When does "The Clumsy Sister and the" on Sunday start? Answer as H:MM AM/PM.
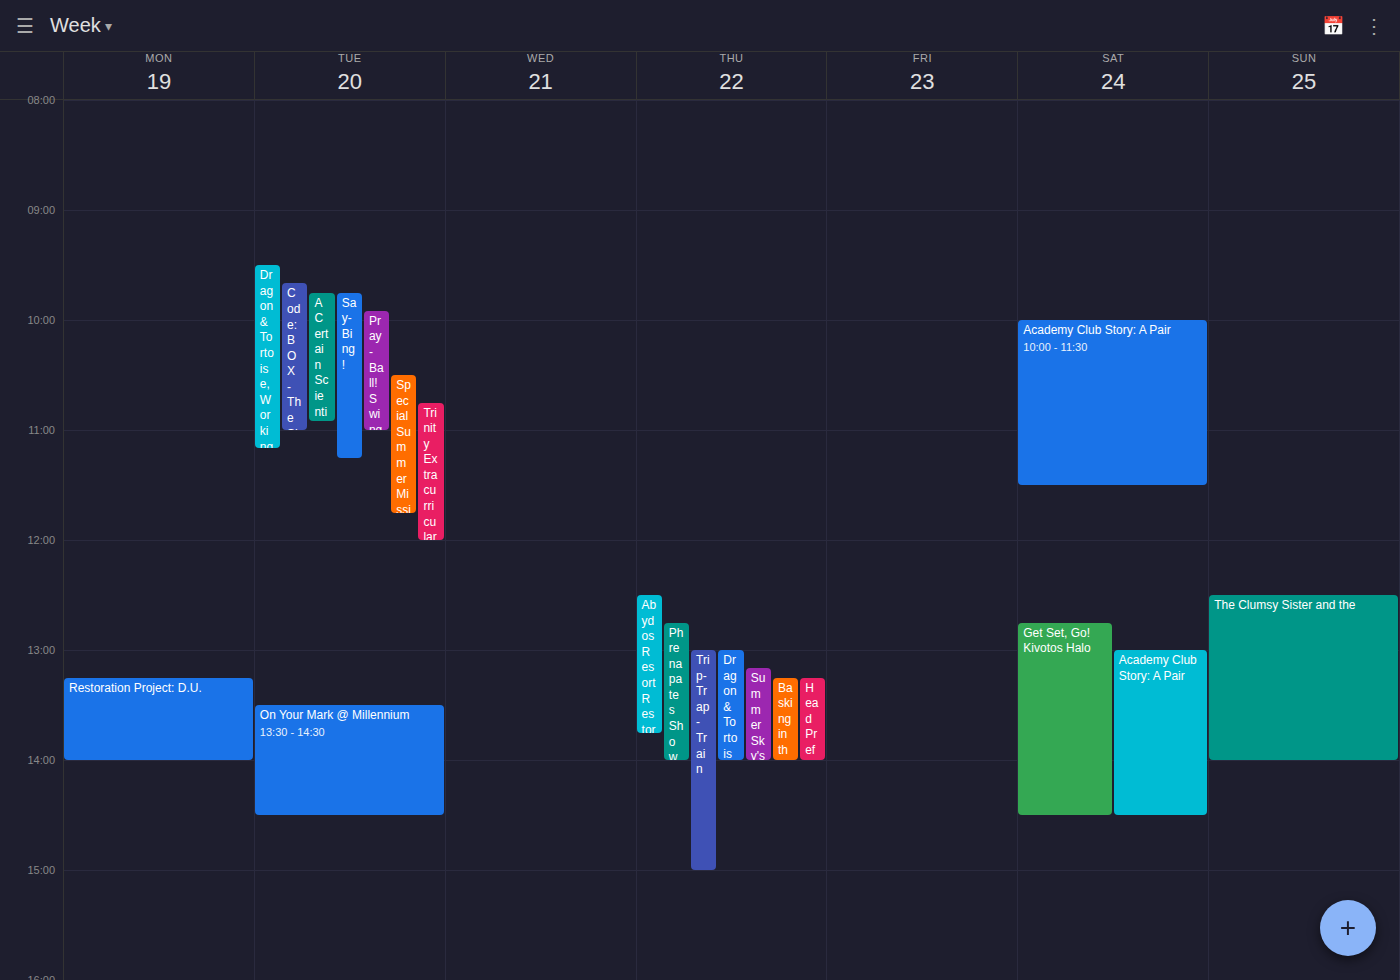
12:30 PM